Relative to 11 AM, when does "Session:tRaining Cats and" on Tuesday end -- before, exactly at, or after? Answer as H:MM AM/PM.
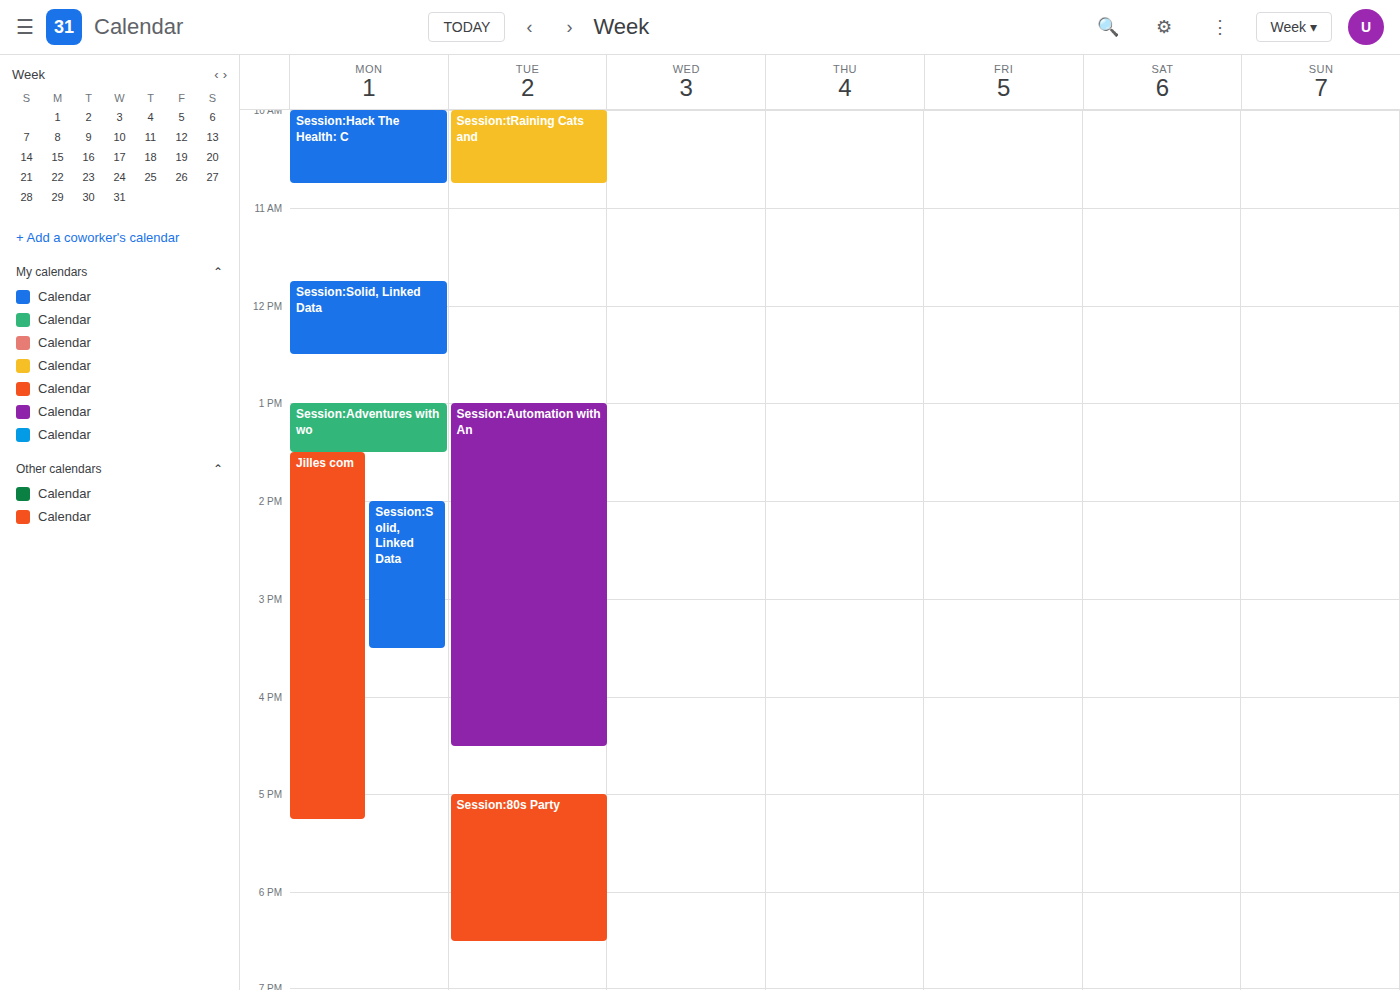
10:45 AM -- before 11 AM, 15 minutes above the 11 AM line.